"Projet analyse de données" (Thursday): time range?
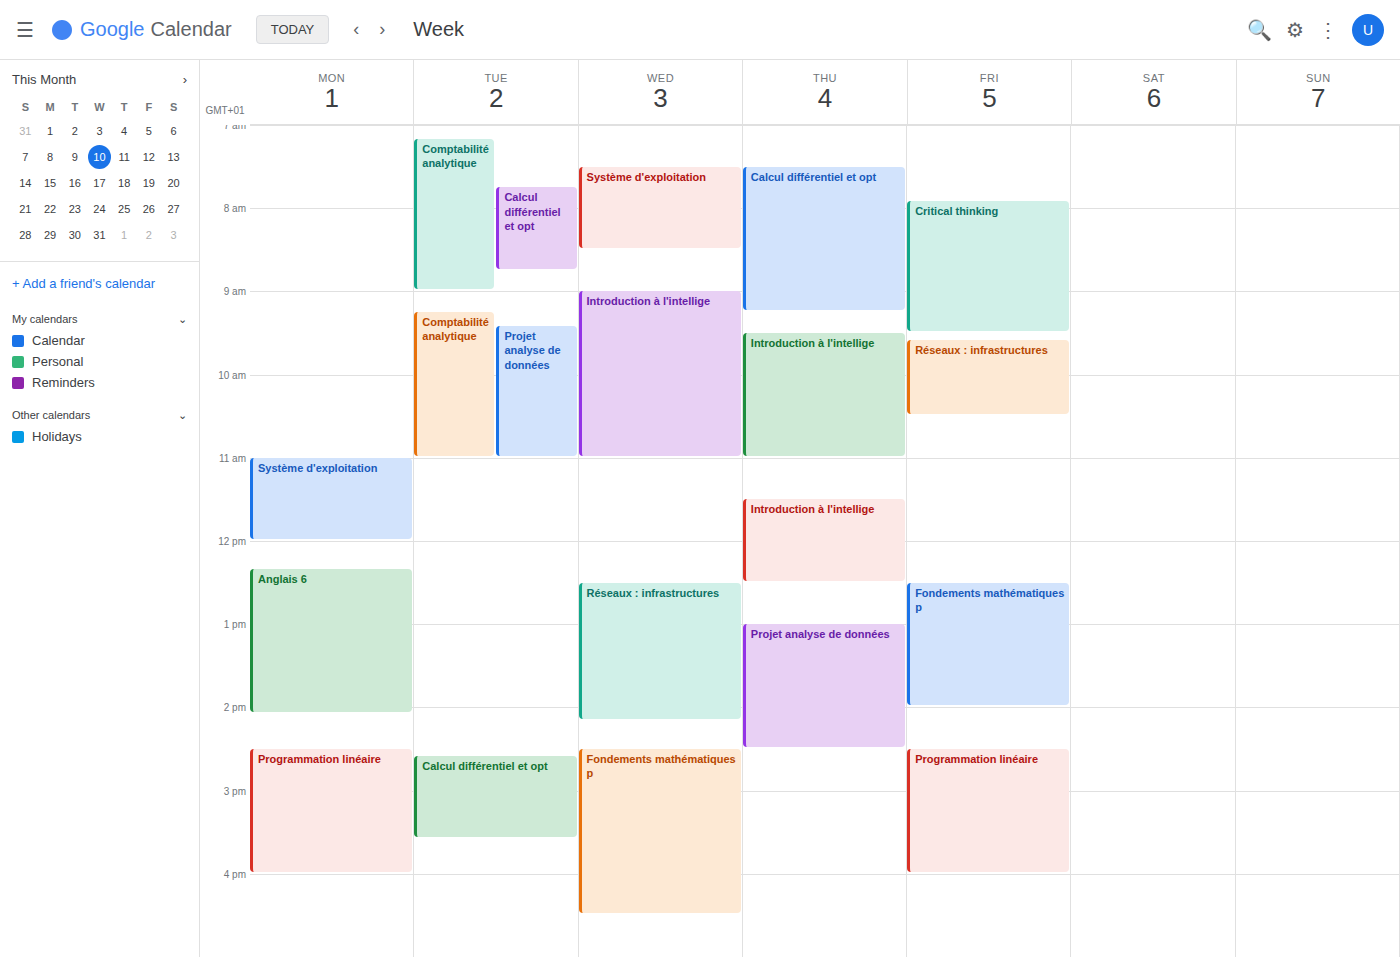
1:00 PM to 2:30 PM